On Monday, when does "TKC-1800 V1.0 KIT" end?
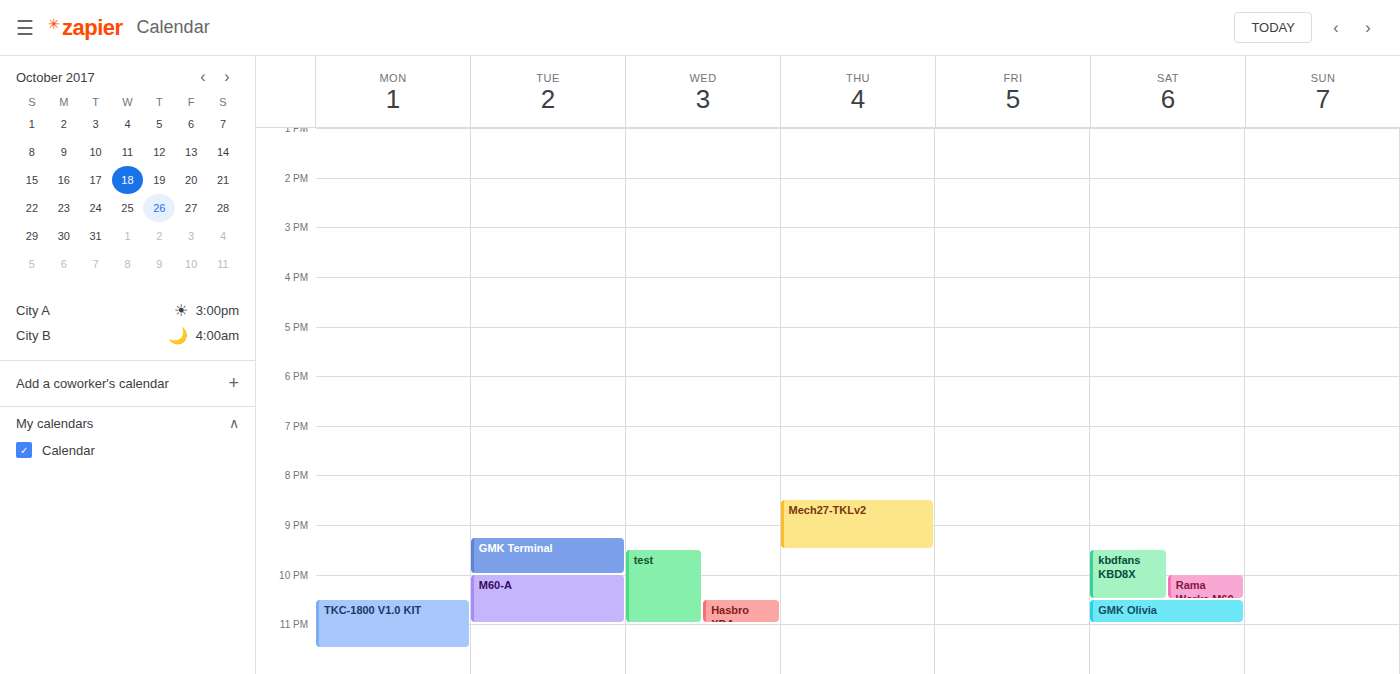
23:30